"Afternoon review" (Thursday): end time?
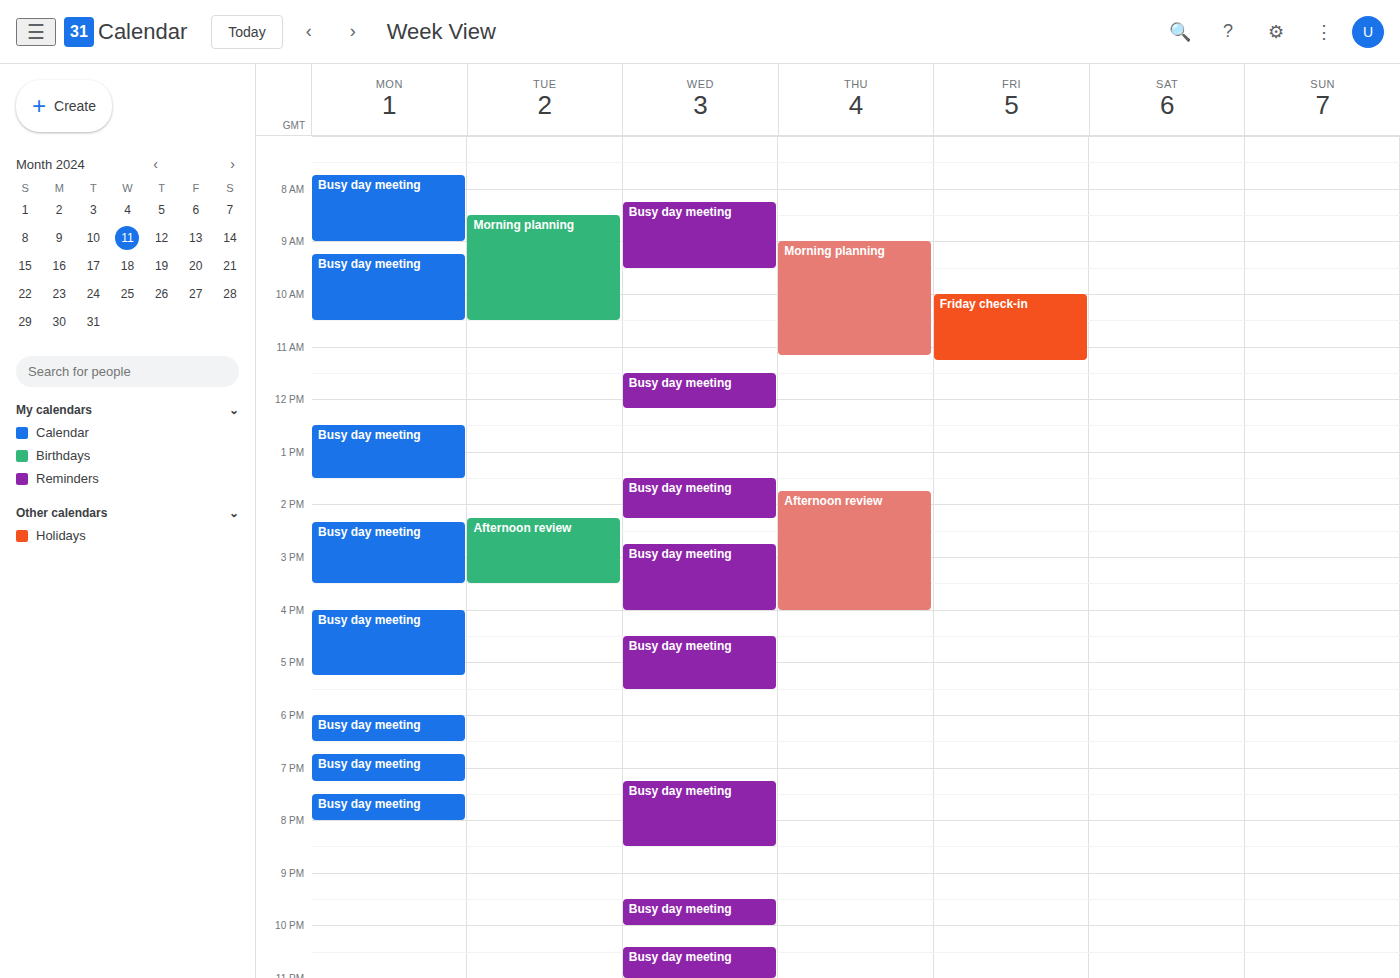
4:00 PM